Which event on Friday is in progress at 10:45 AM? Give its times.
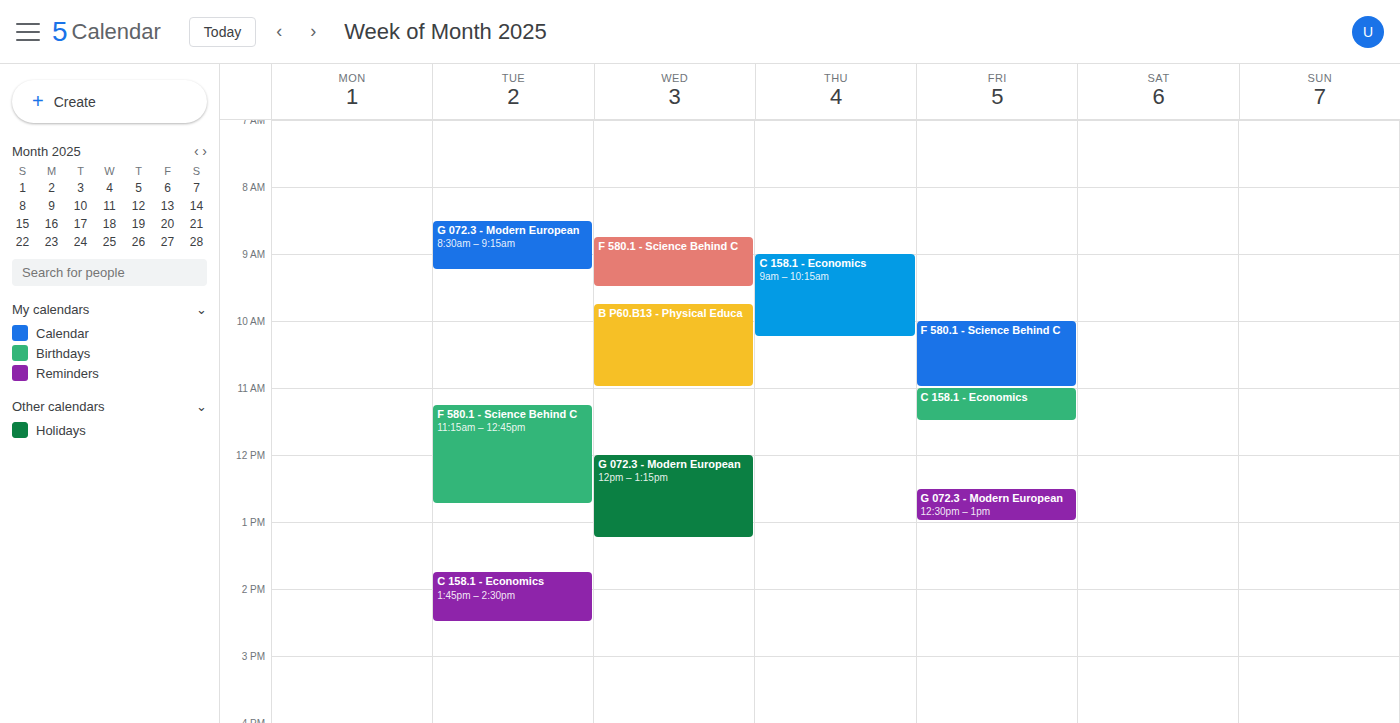
"F 580.1 - Science Behind C", 10:00 AM to 11:00 AM